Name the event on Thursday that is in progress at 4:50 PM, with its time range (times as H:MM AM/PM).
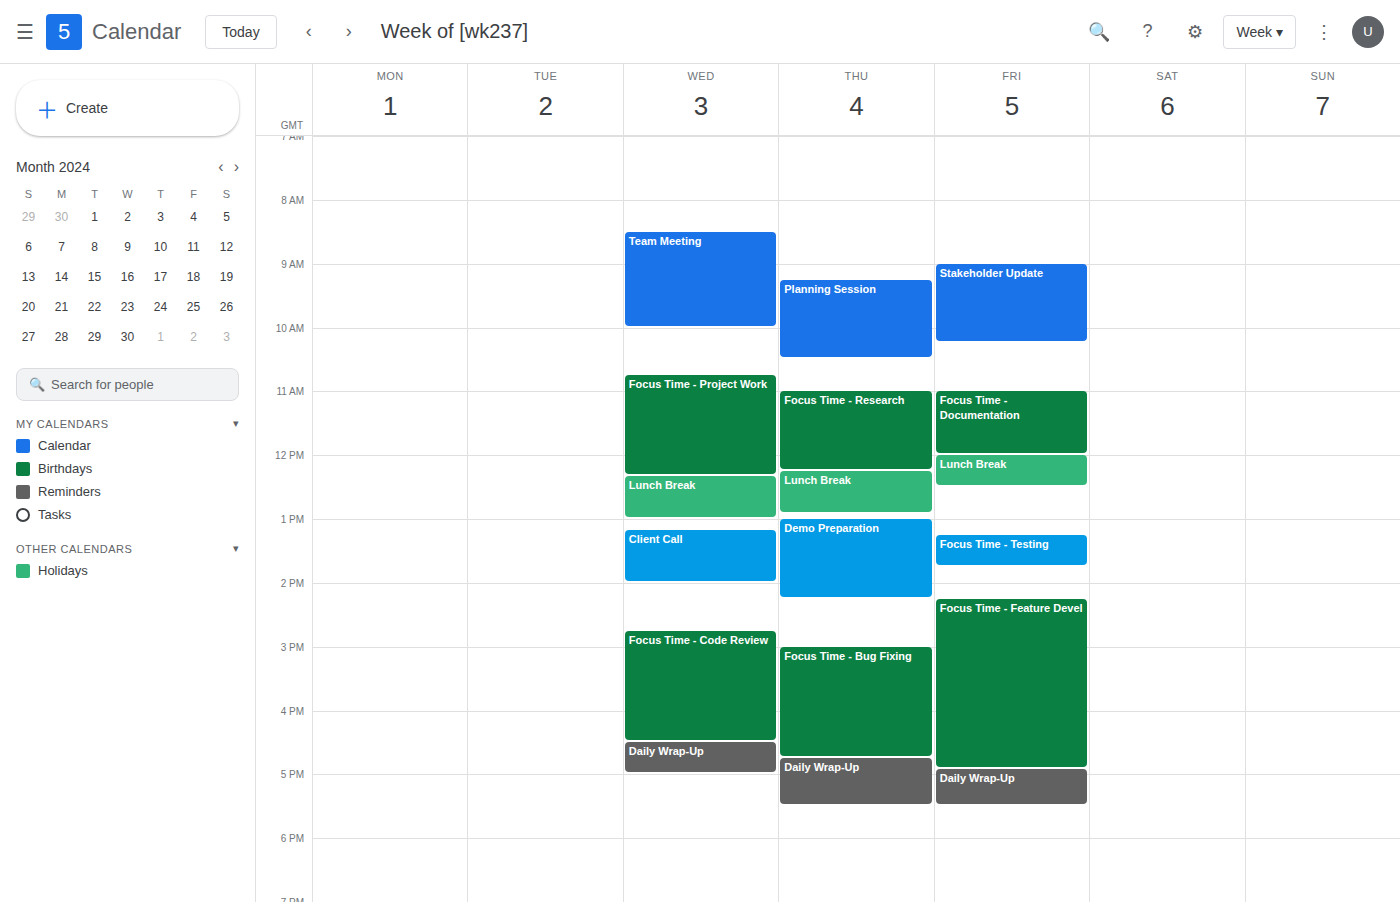
"Daily Wrap-Up", 4:45 PM to 5:30 PM